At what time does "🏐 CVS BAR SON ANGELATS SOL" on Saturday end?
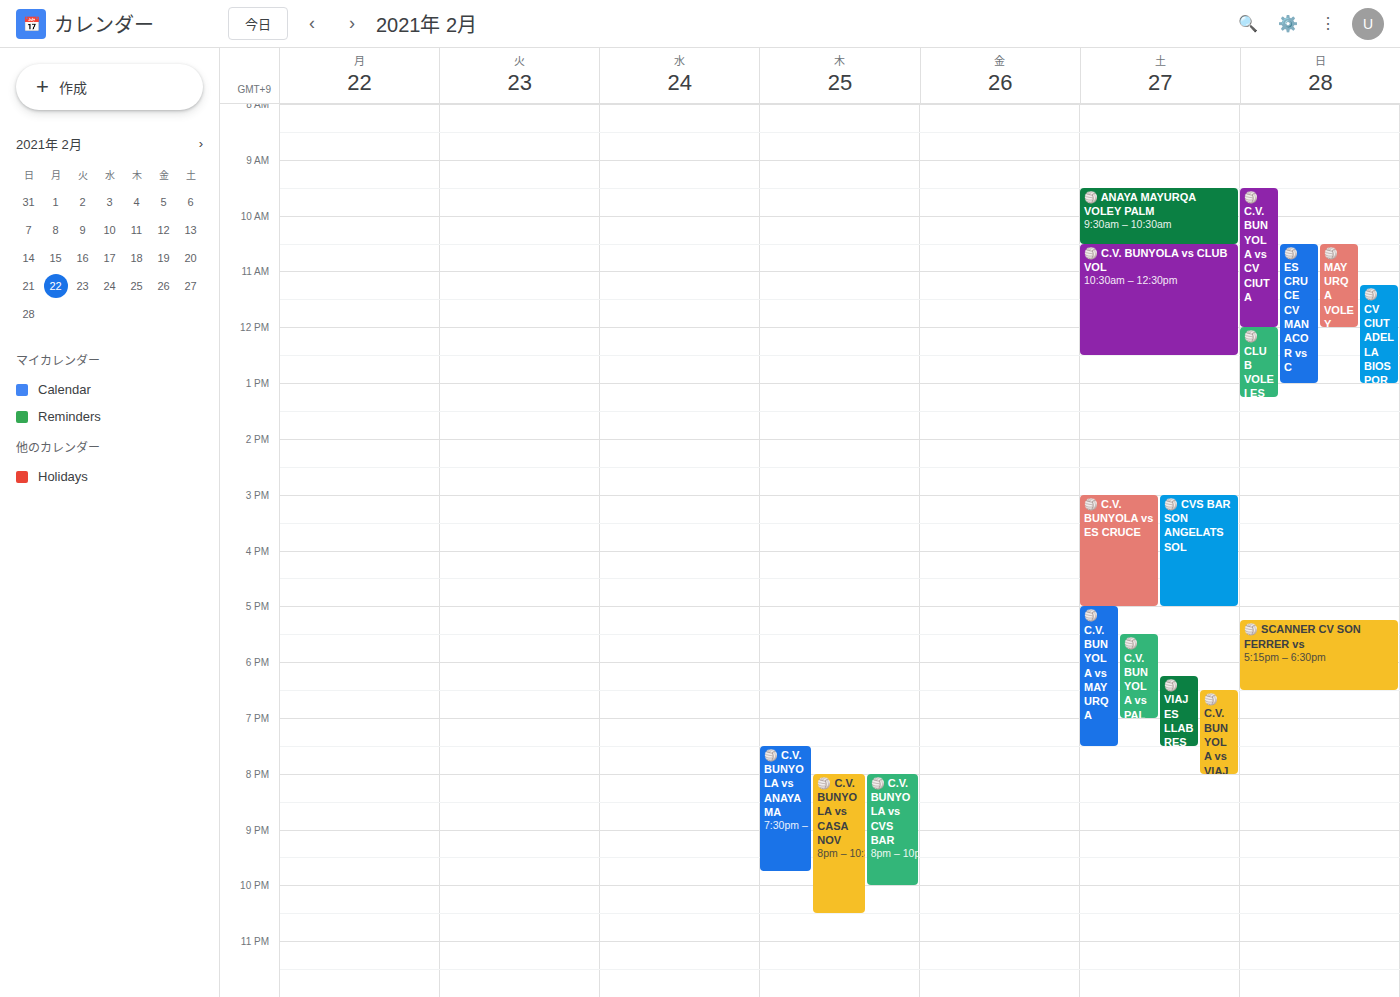
17:00